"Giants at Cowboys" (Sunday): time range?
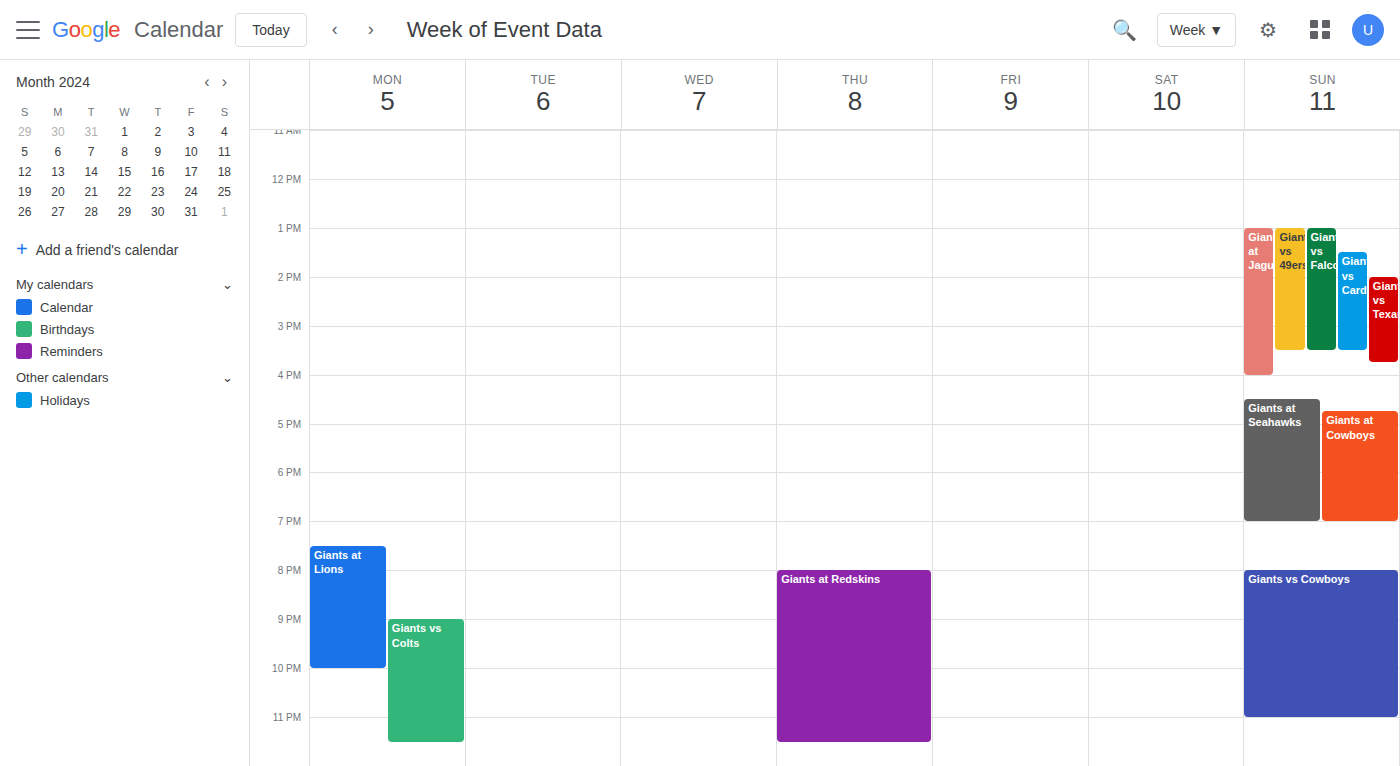
4:45 PM to 7:00 PM